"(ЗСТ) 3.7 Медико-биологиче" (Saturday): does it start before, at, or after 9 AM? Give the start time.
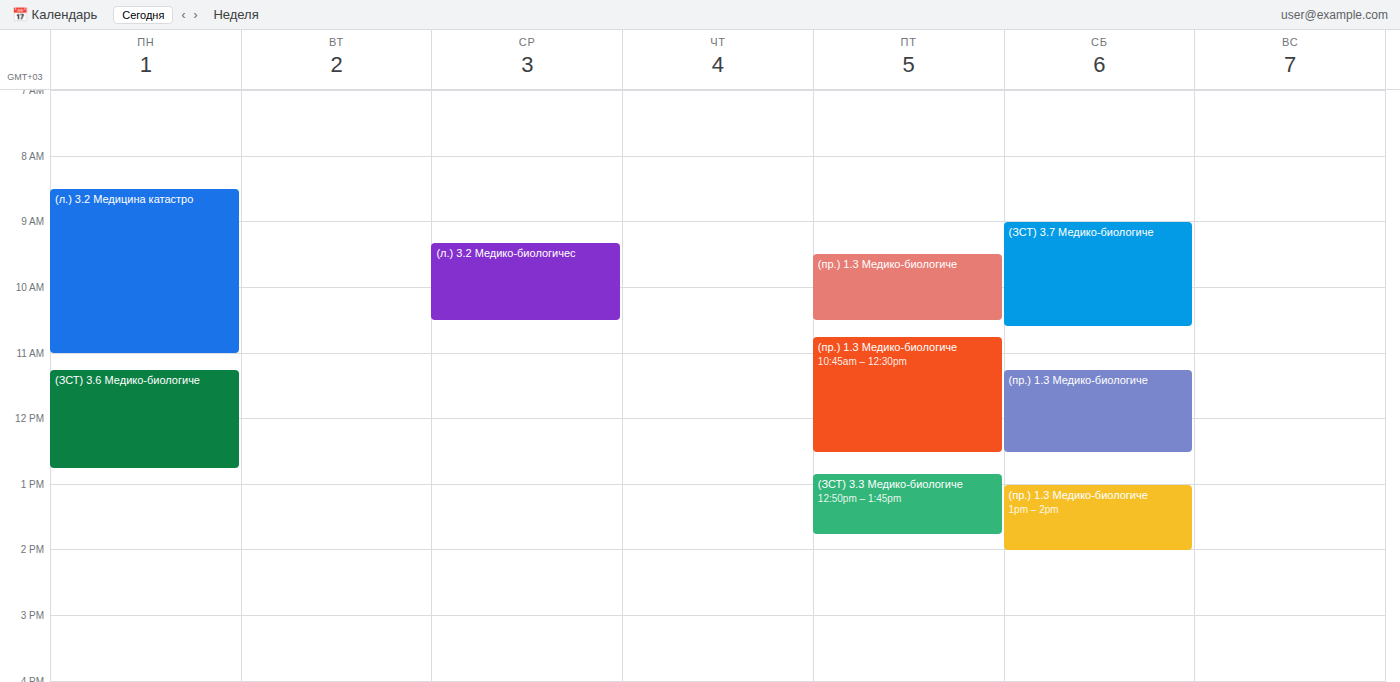
9:00 AM -- exactly at 9 AM, on the 9 AM line.